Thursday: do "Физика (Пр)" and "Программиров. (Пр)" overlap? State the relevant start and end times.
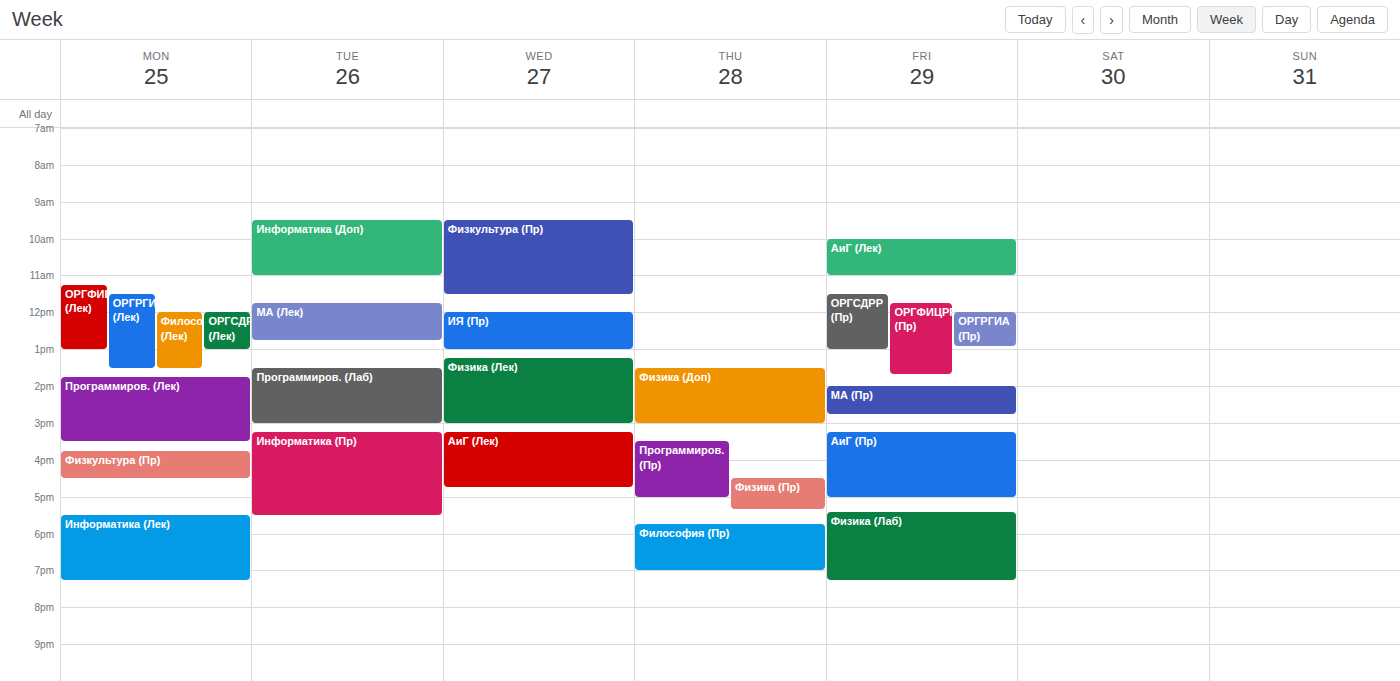
"Физика (Пр)" starts at 4:30 PM, before "Программиров. (Пр)" ends at 5:00 PM -- they overlap.